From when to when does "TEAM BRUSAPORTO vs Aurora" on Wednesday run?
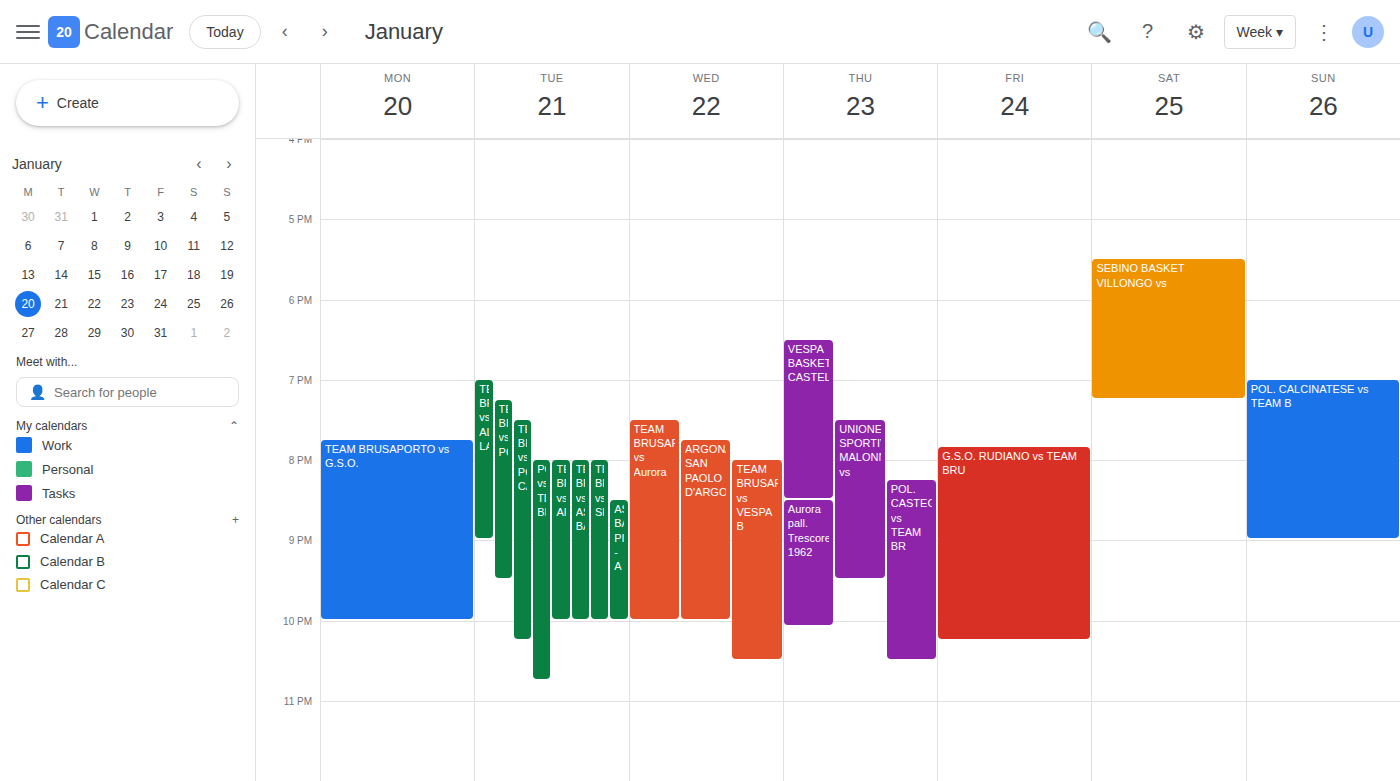
19:30 to 22:00